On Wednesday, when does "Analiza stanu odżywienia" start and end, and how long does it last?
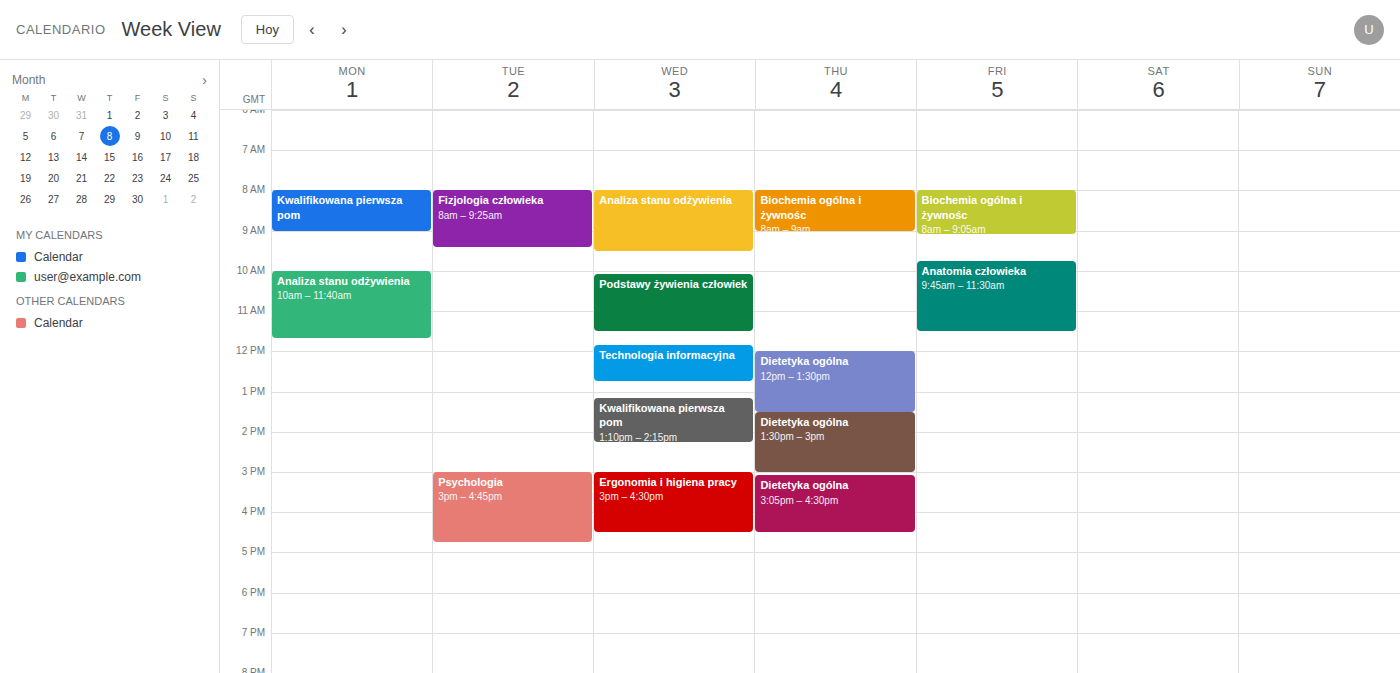
8:00 AM to 9:30 AM, 1 hour 30 minutes